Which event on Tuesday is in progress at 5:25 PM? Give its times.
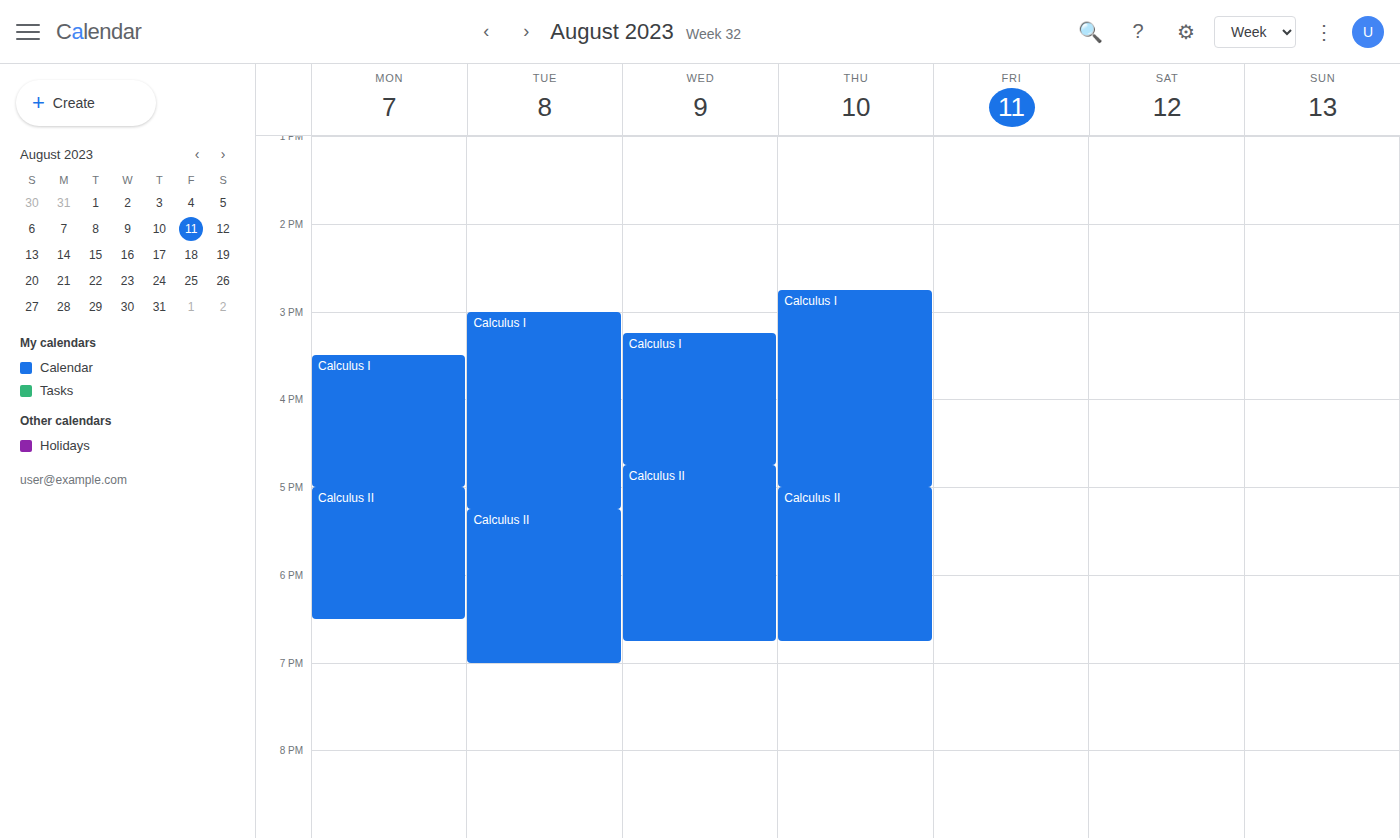
"Calculus II", 5:15 PM to 7:00 PM